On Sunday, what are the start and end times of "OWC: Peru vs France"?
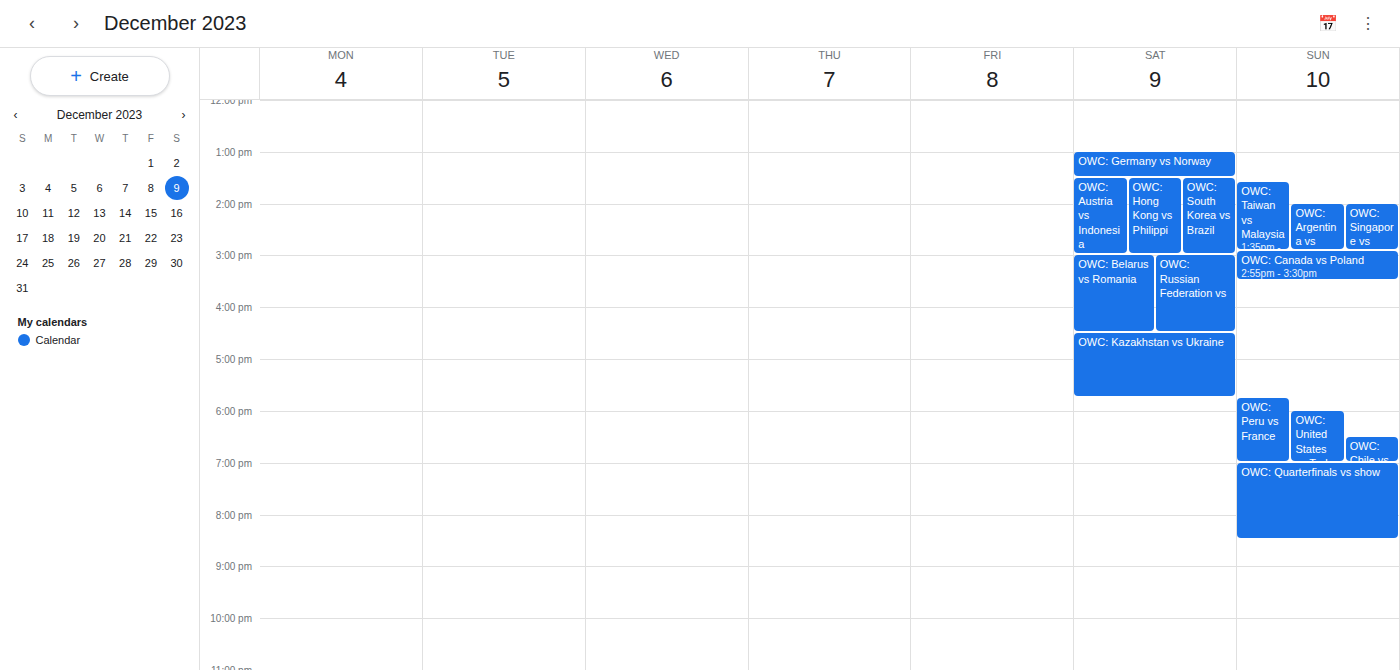
5:45 PM to 7:00 PM